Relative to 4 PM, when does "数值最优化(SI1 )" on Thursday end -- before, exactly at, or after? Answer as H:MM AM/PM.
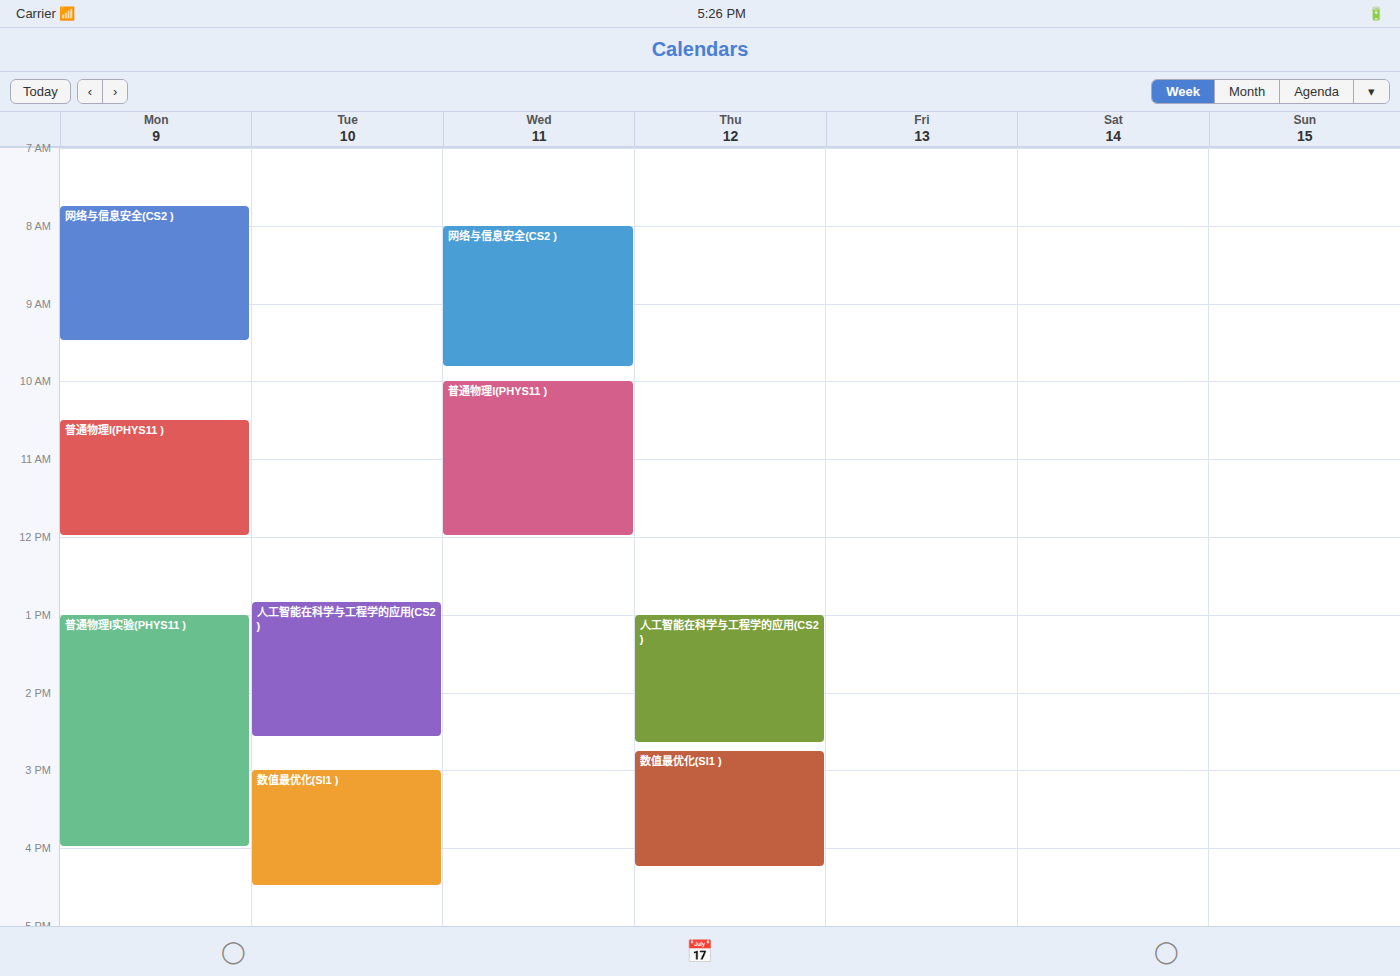
4:15 PM -- after 4 PM, 15 minutes below the 4 PM line.